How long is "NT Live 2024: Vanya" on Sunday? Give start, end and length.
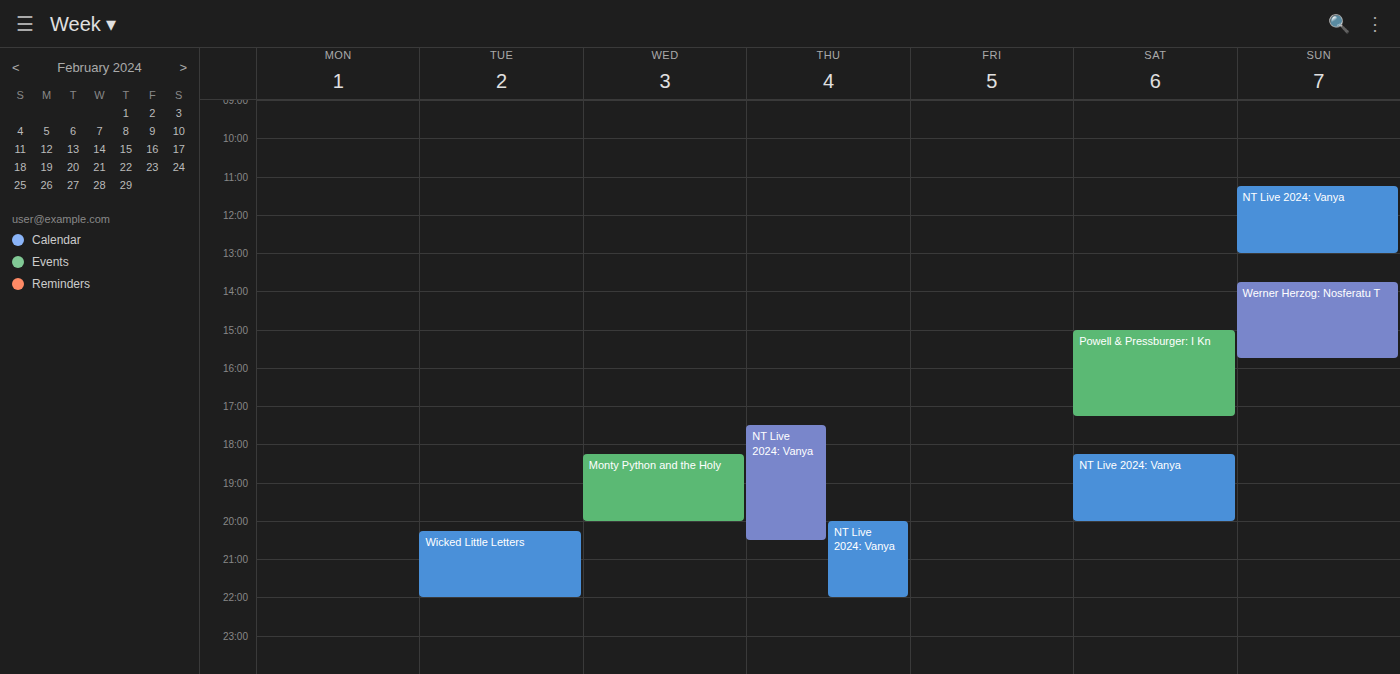
11:15 to 13:00, 1 hour 45 minutes